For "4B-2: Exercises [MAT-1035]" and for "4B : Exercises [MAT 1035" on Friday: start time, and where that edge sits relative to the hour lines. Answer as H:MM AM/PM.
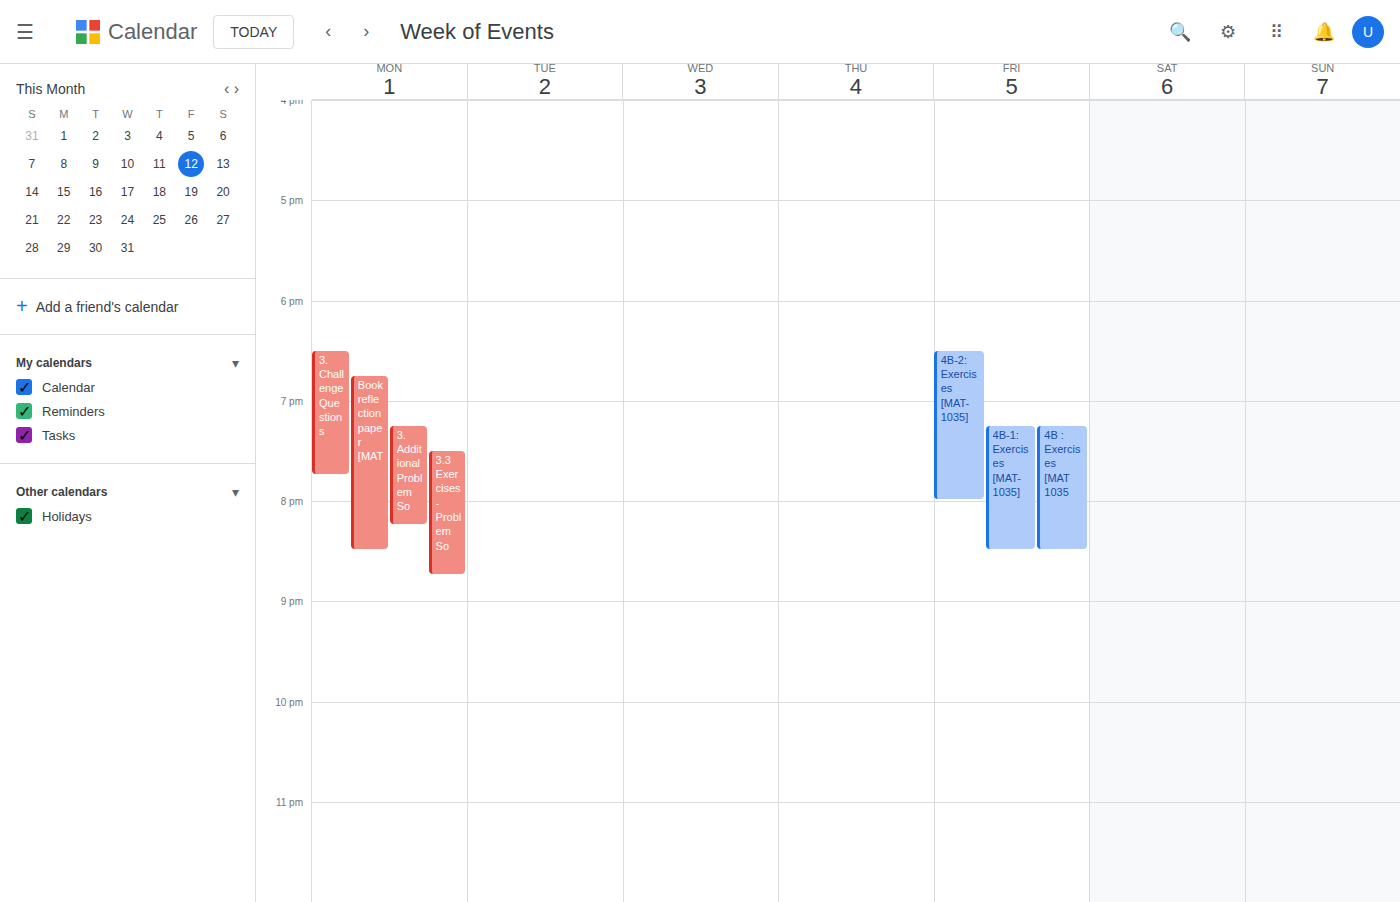
"4B-2: Exercises [MAT-1035]": 6:30 PM, halfway between the 6 PM and 7 PM lines. "4B : Exercises [MAT 1035": 7:15 PM, neither: a quarter of the way from the 7 PM line to the 8 PM line.